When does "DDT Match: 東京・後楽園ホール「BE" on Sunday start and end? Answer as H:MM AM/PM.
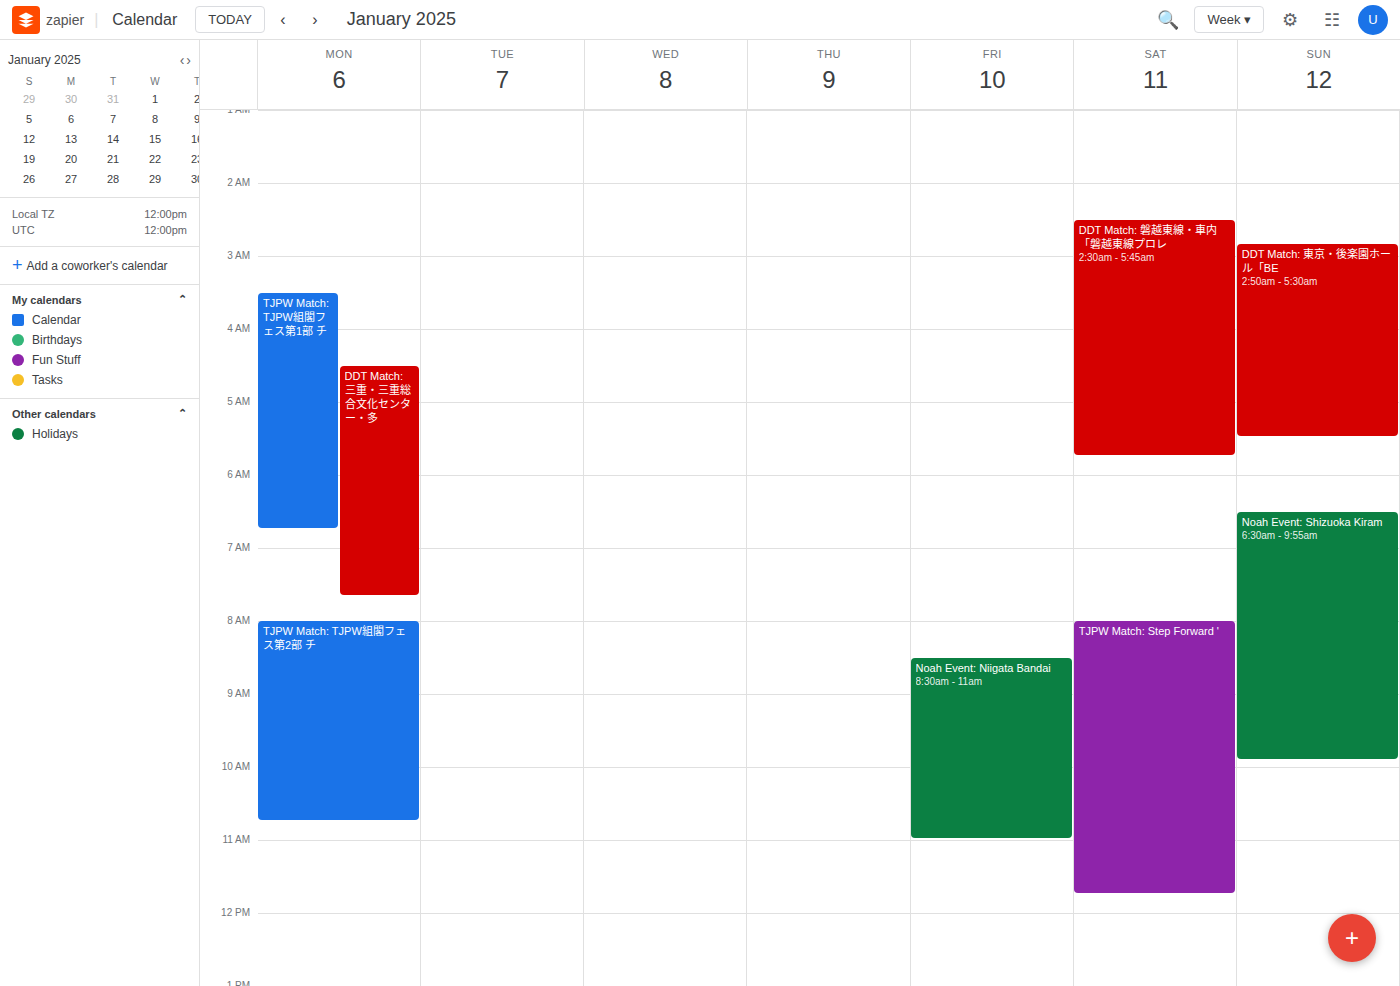
2:50 AM to 5:30 AM